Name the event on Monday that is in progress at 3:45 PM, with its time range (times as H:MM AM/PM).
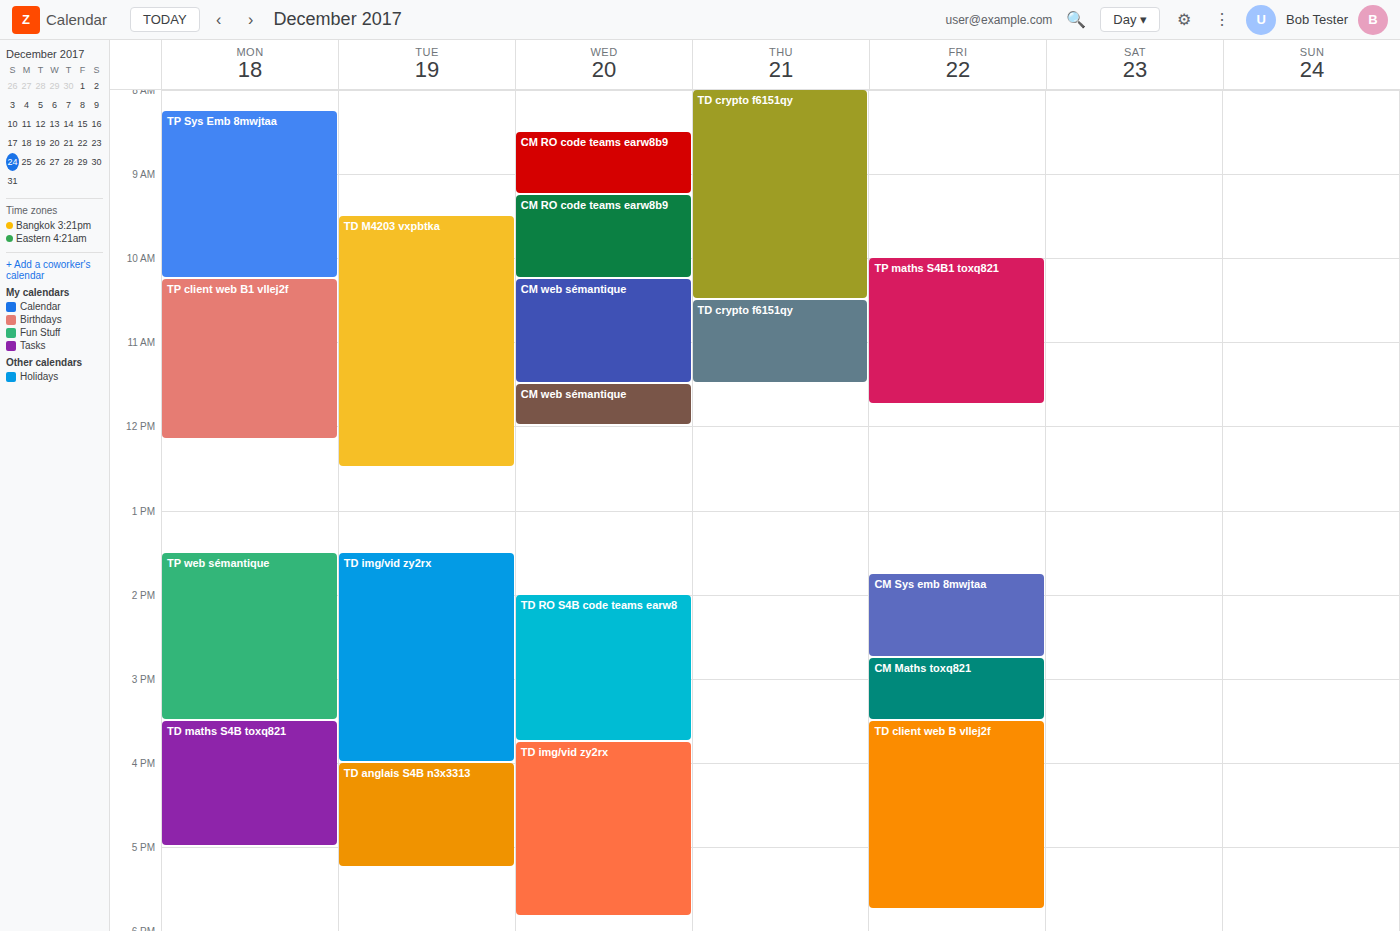
"TD maths S4B toxq821", 3:30 PM to 5:00 PM